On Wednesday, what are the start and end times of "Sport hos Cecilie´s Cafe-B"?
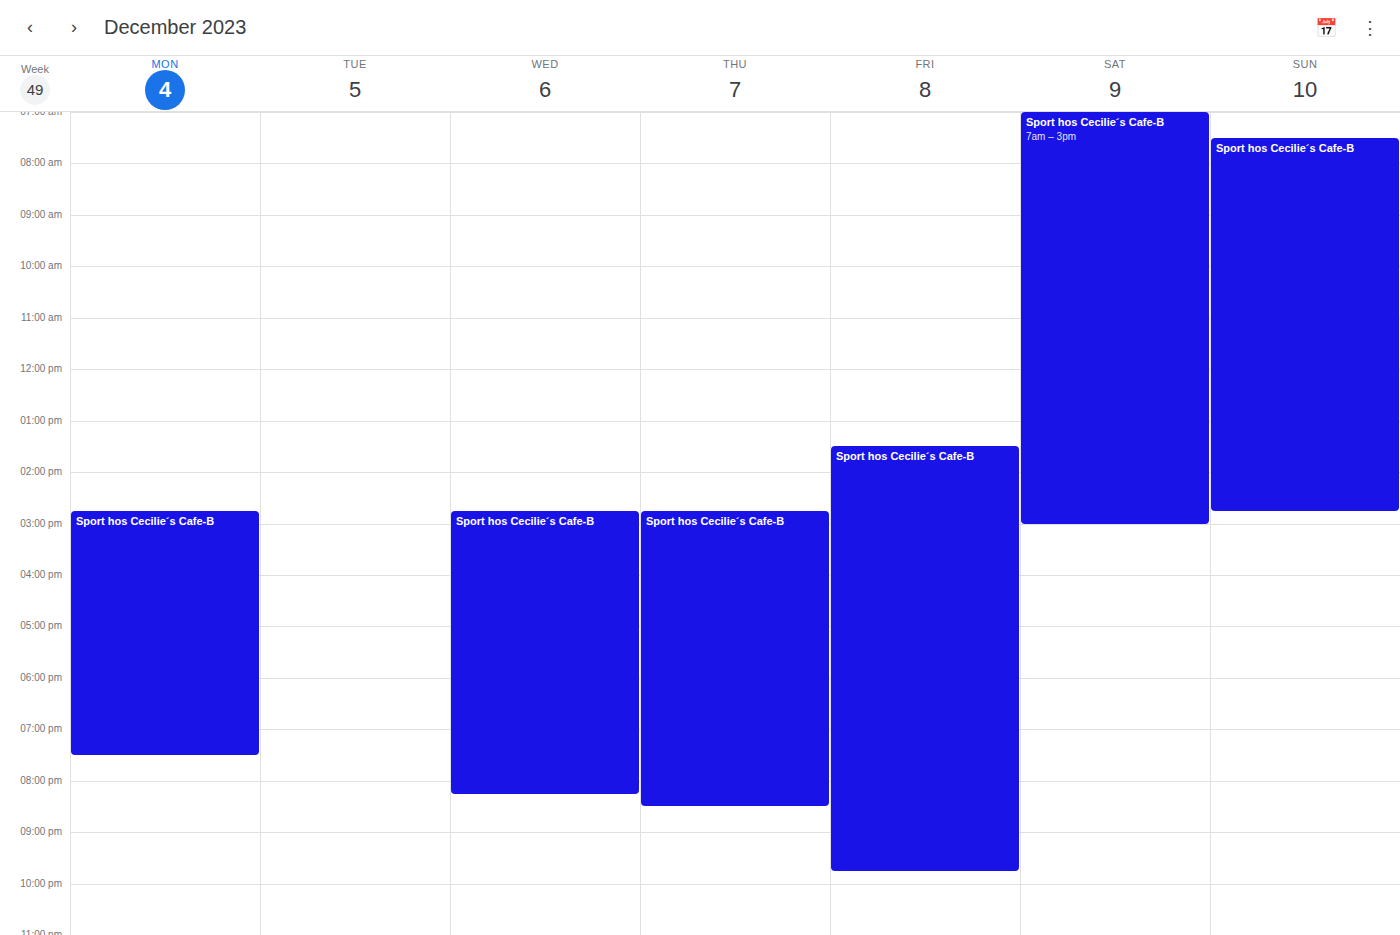
2:45 PM to 8:15 PM